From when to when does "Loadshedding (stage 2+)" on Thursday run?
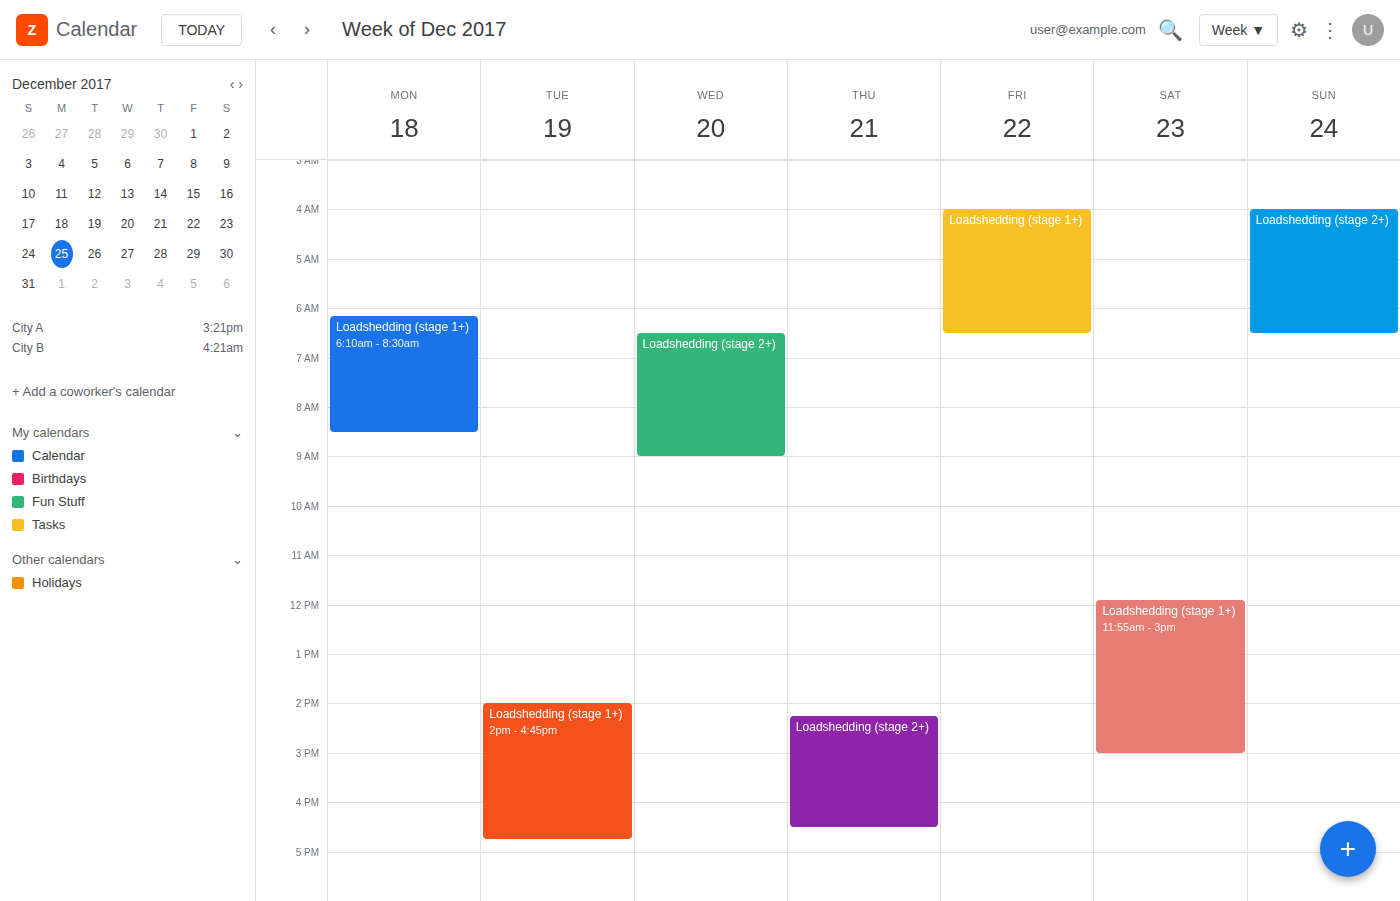
2:15 PM to 4:30 PM